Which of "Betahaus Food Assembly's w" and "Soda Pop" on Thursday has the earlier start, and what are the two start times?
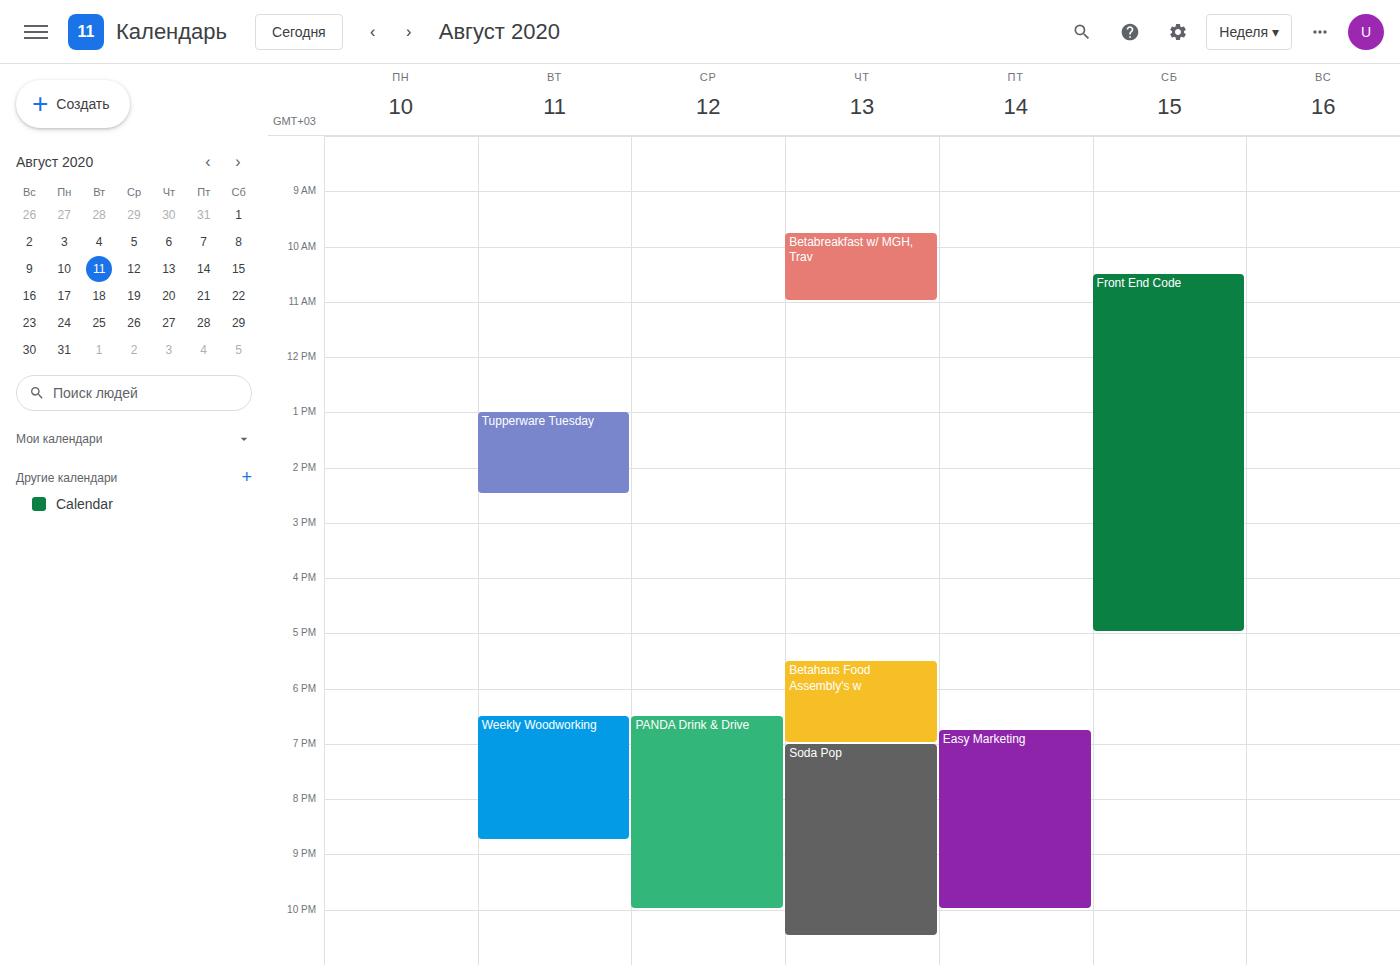
"Betahaus Food Assembly's w" 5:30 PM; "Soda Pop" 7:00 PM.